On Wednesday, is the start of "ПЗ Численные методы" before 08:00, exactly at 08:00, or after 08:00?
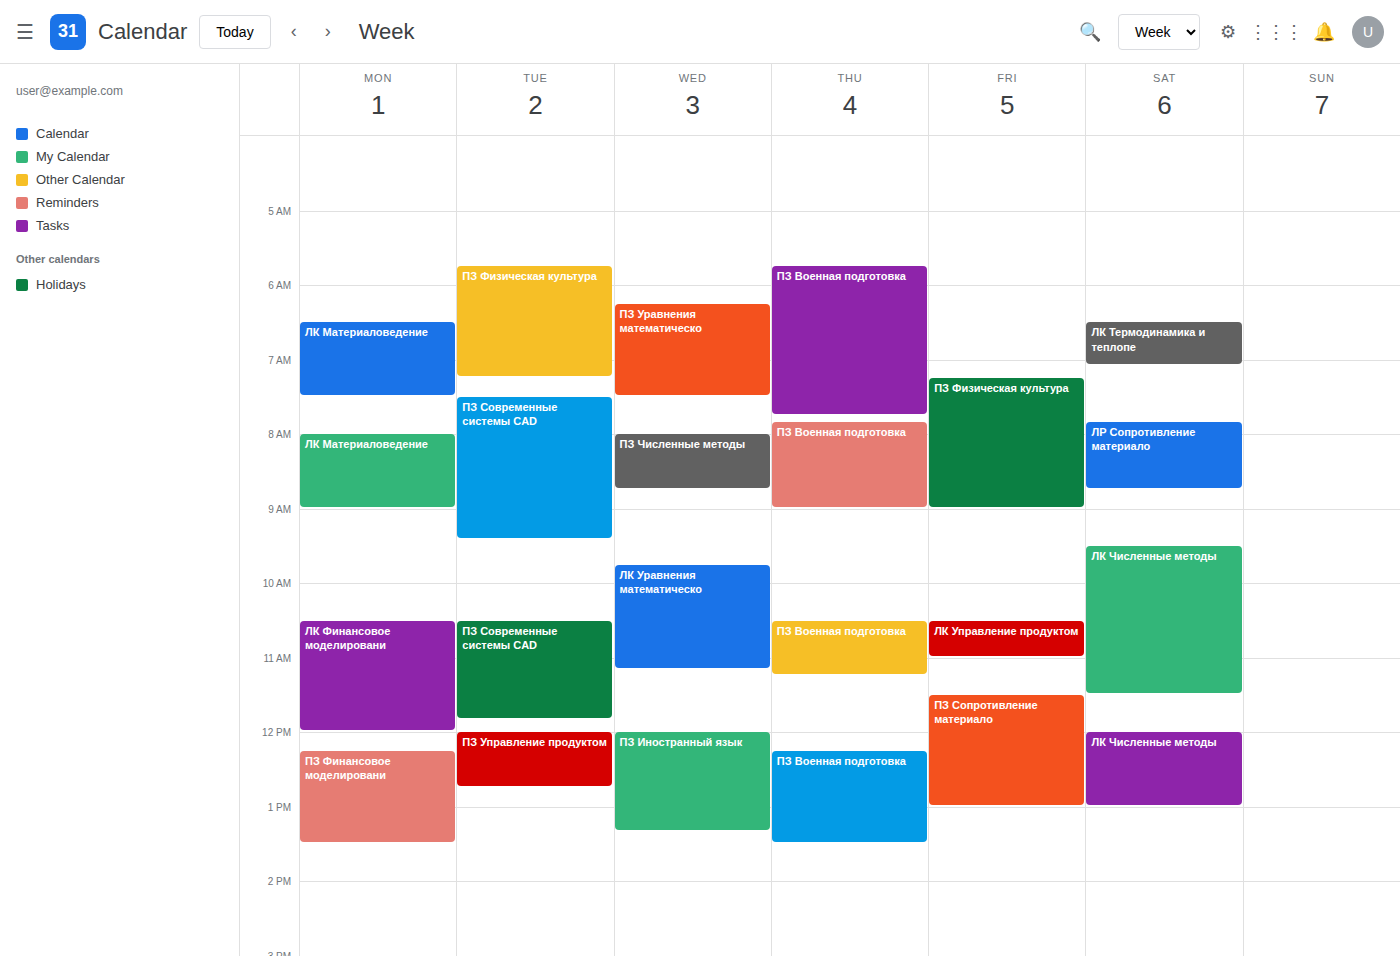
08:00 -- exactly at 08:00, on the 08:00 line.